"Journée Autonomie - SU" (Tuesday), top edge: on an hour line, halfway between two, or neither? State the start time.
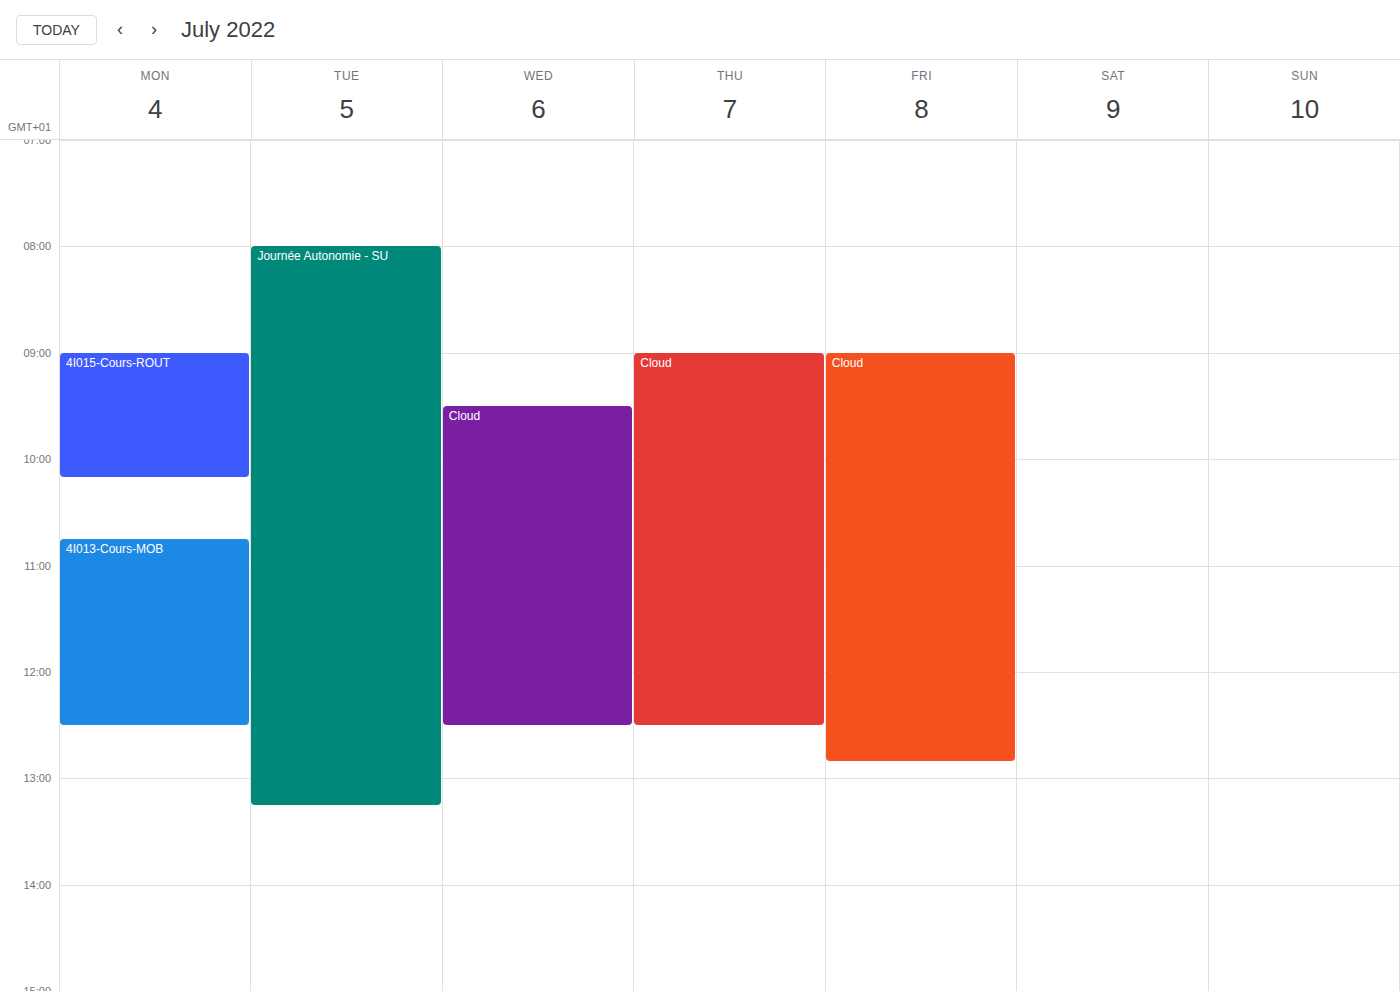
08:00 -- exactly on the 08:00 line.